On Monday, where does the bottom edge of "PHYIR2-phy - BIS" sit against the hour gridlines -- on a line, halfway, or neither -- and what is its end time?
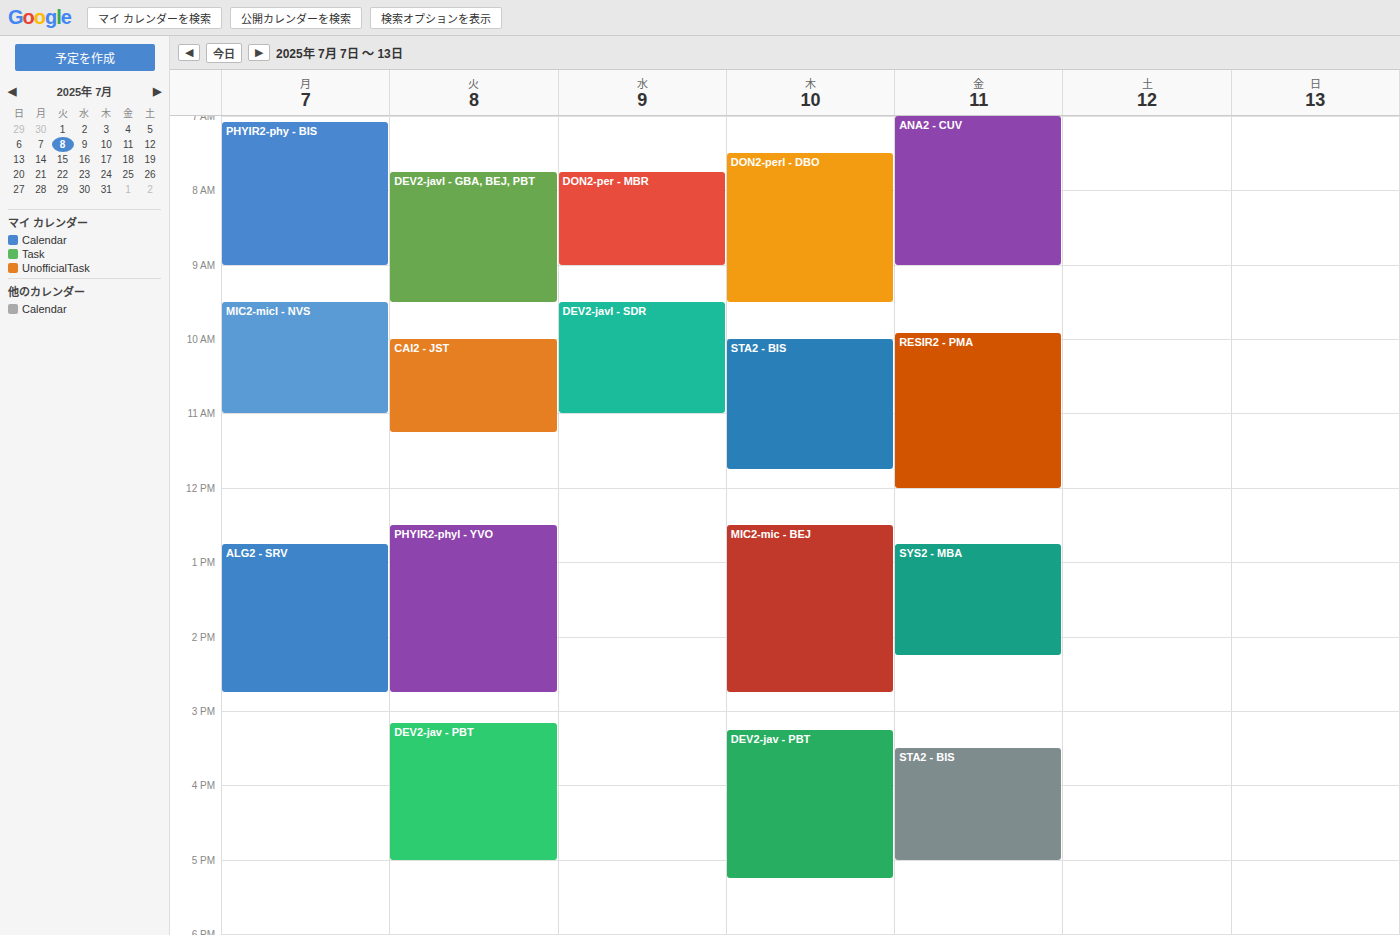
9:00 AM -- exactly on the 9 AM line.